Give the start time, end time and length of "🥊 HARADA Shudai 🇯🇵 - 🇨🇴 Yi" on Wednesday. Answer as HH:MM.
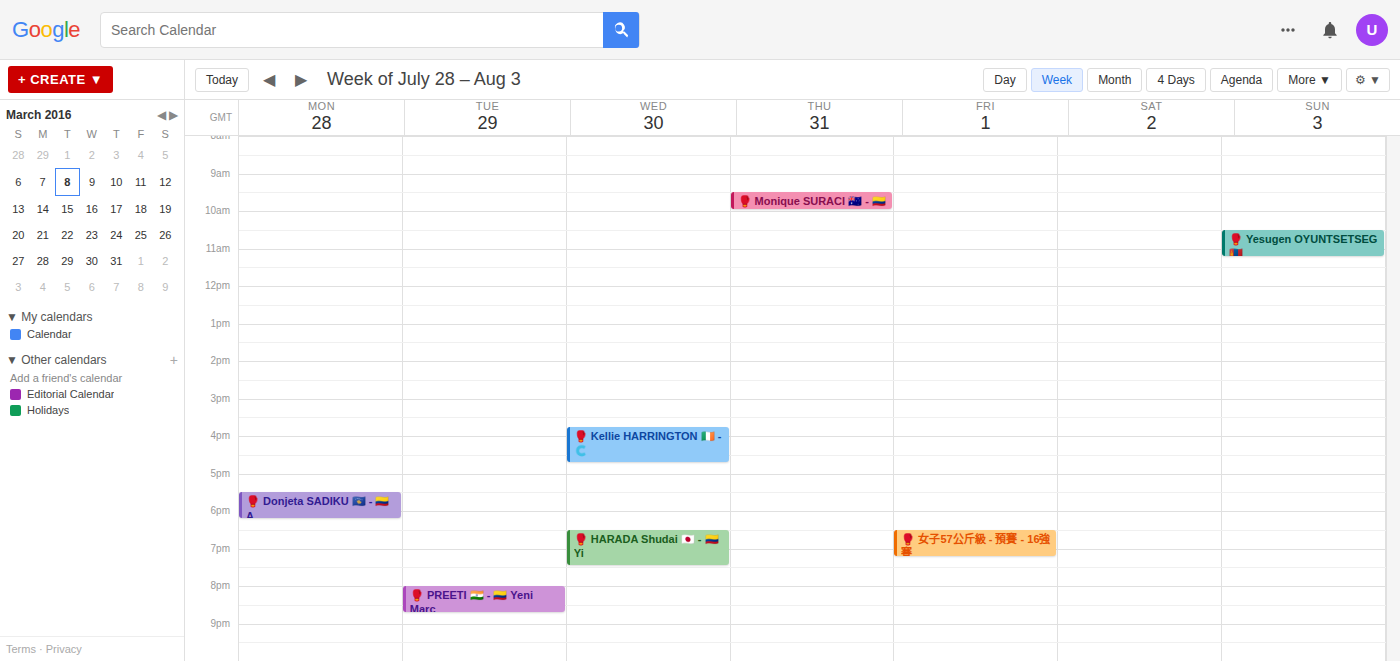
18:30 to 19:30, 1 hour